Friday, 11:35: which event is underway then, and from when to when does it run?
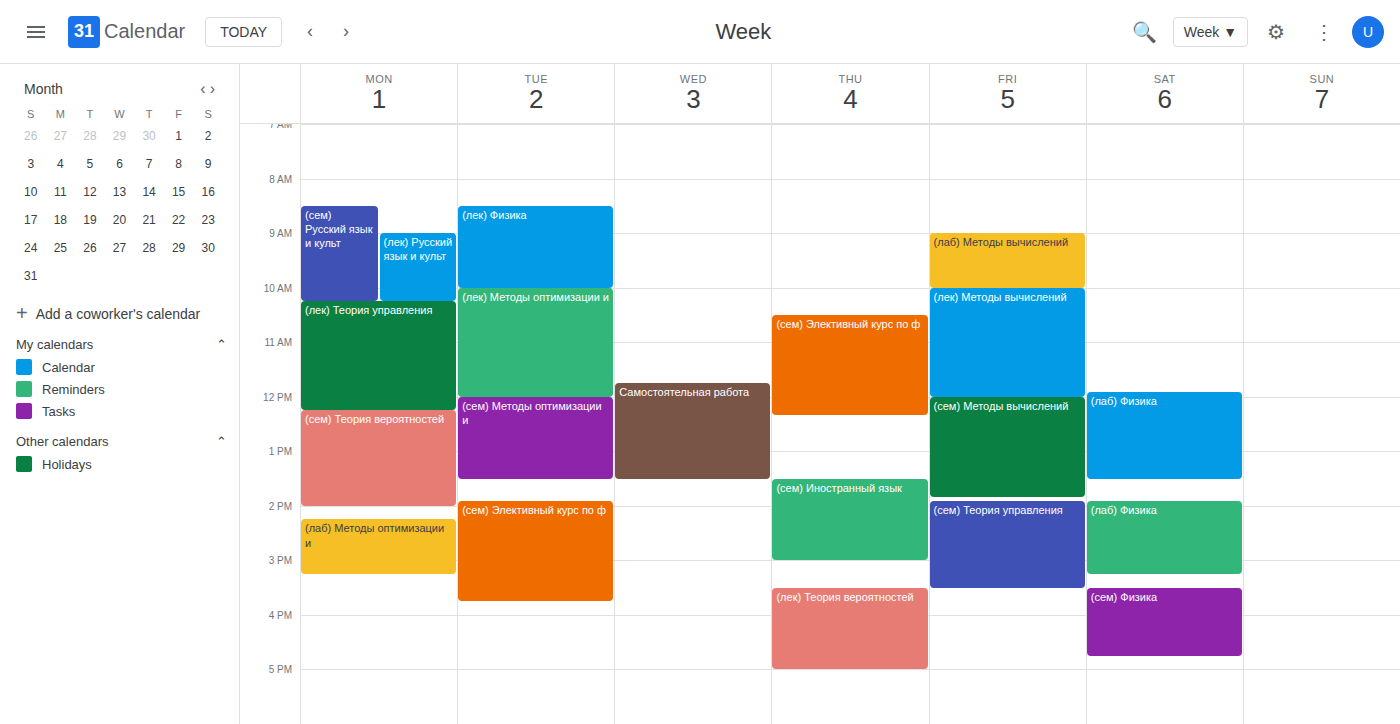
"(лек) Методы вычислений", 10:00 to 12:00